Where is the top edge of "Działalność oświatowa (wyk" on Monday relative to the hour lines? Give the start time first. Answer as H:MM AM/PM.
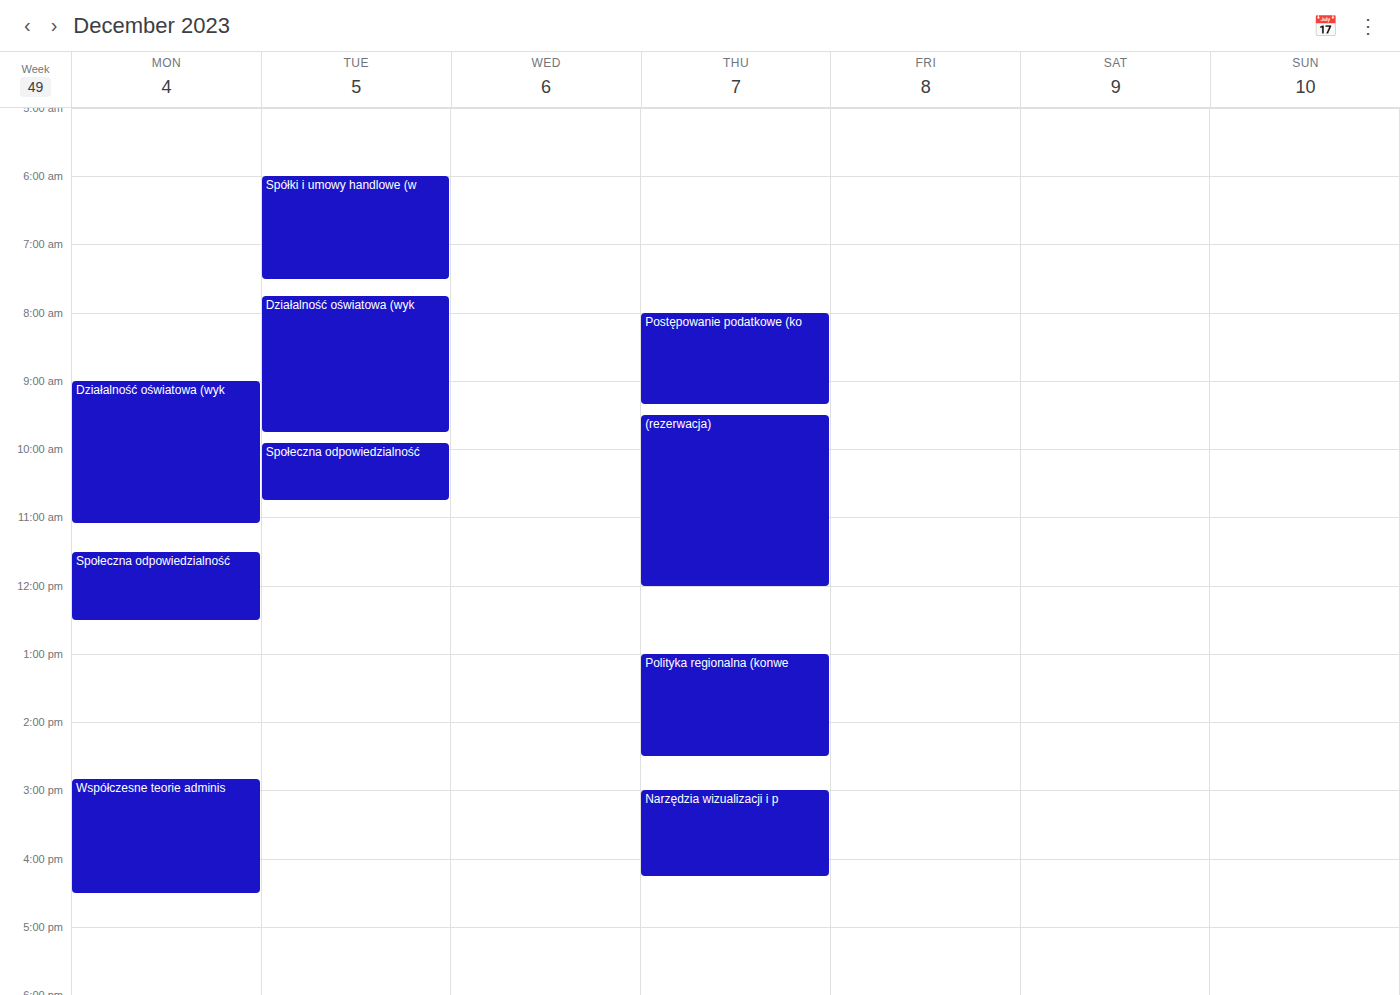
9:00 AM -- exactly on the 9 AM line.